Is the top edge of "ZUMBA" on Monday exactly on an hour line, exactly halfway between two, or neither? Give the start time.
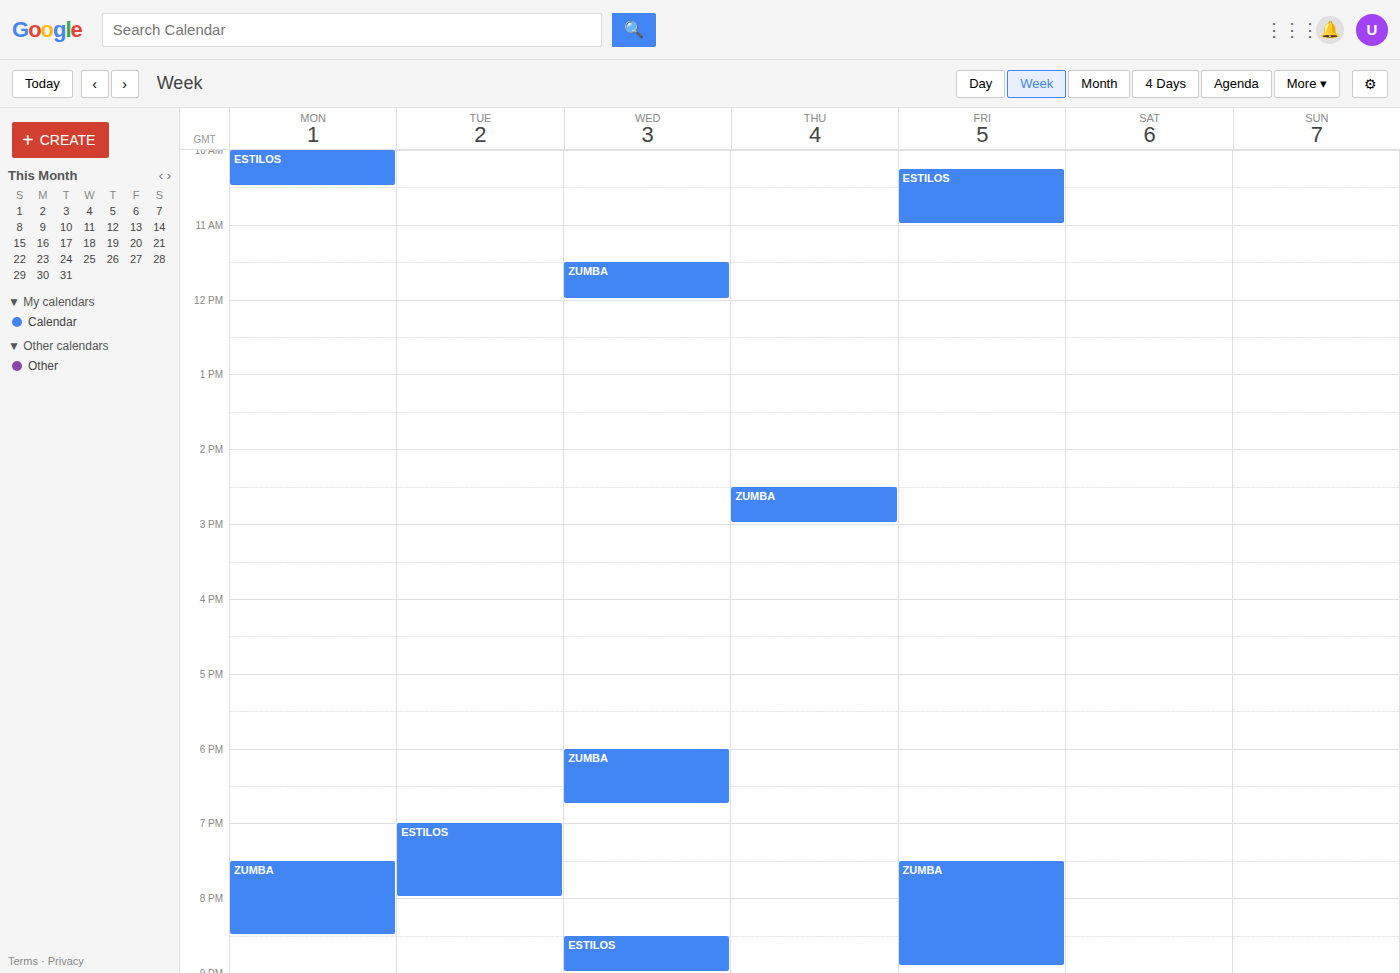
7:30 PM -- halfway between the 7 PM and 8 PM lines.